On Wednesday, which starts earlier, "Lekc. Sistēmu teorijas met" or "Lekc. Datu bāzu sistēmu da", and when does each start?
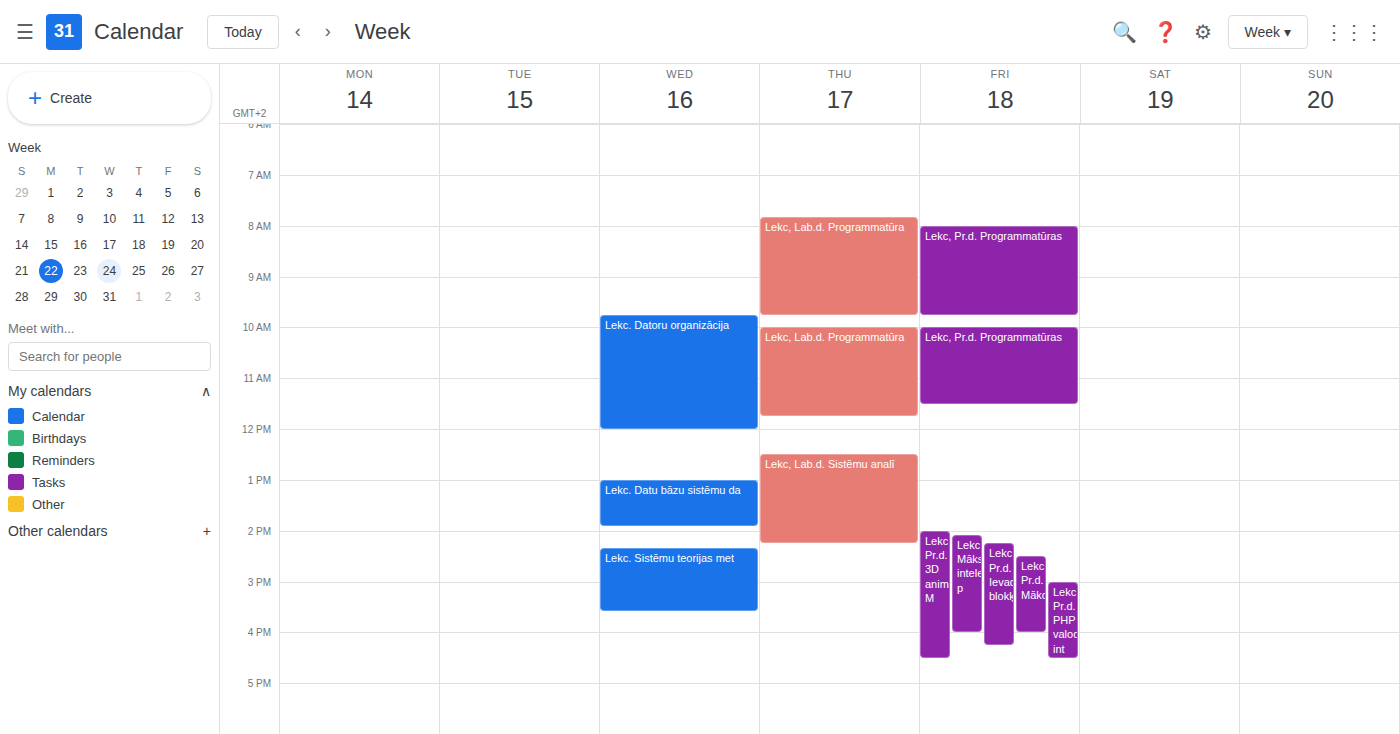
"Lekc. Datu bāzu sistēmu da" 1:00 PM; "Lekc. Sistēmu teorijas met" 2:20 PM.